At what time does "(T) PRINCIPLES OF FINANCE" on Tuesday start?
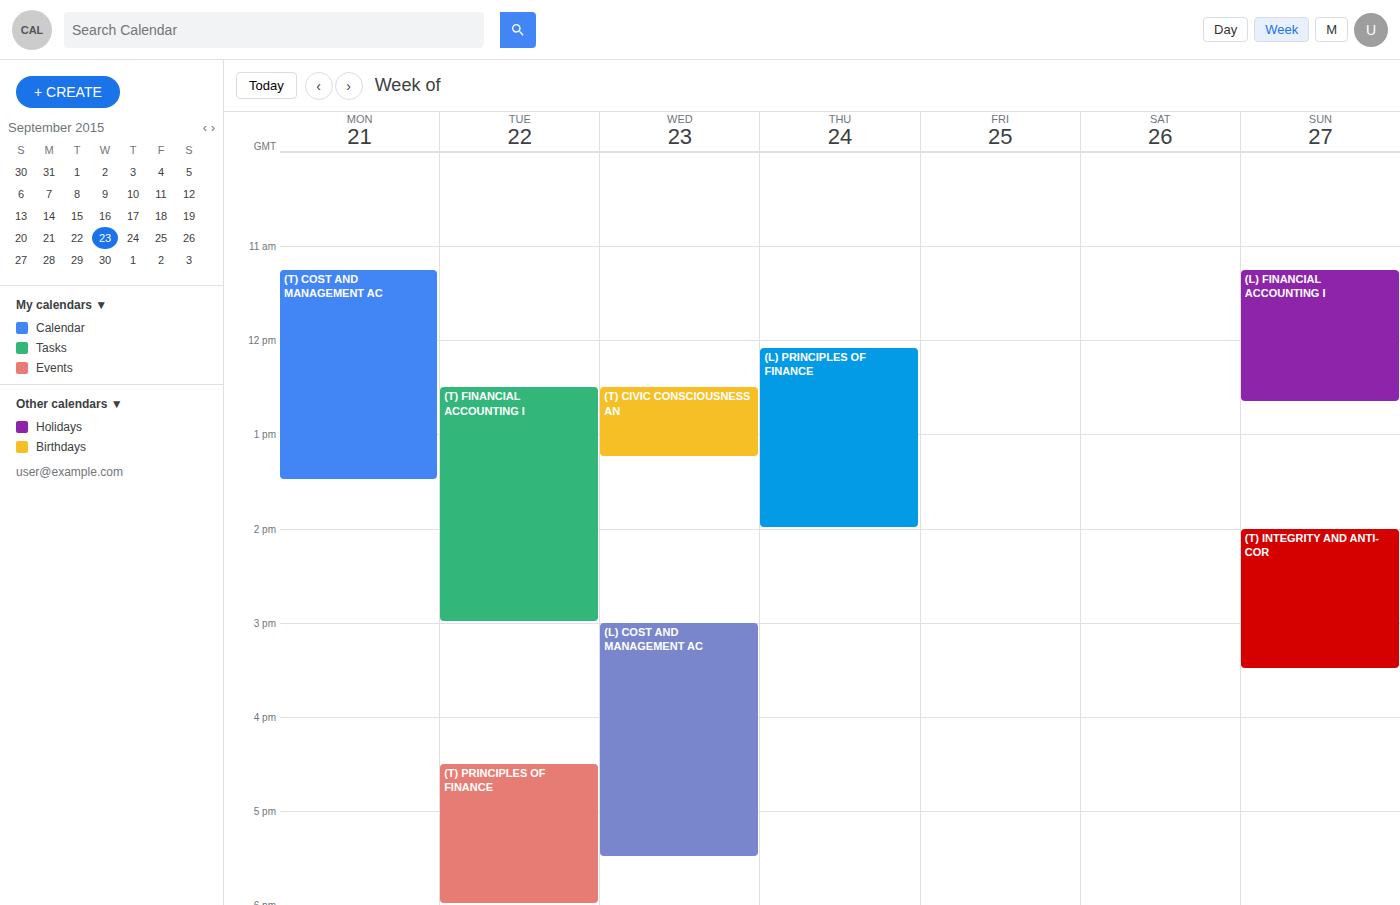
4:30 PM